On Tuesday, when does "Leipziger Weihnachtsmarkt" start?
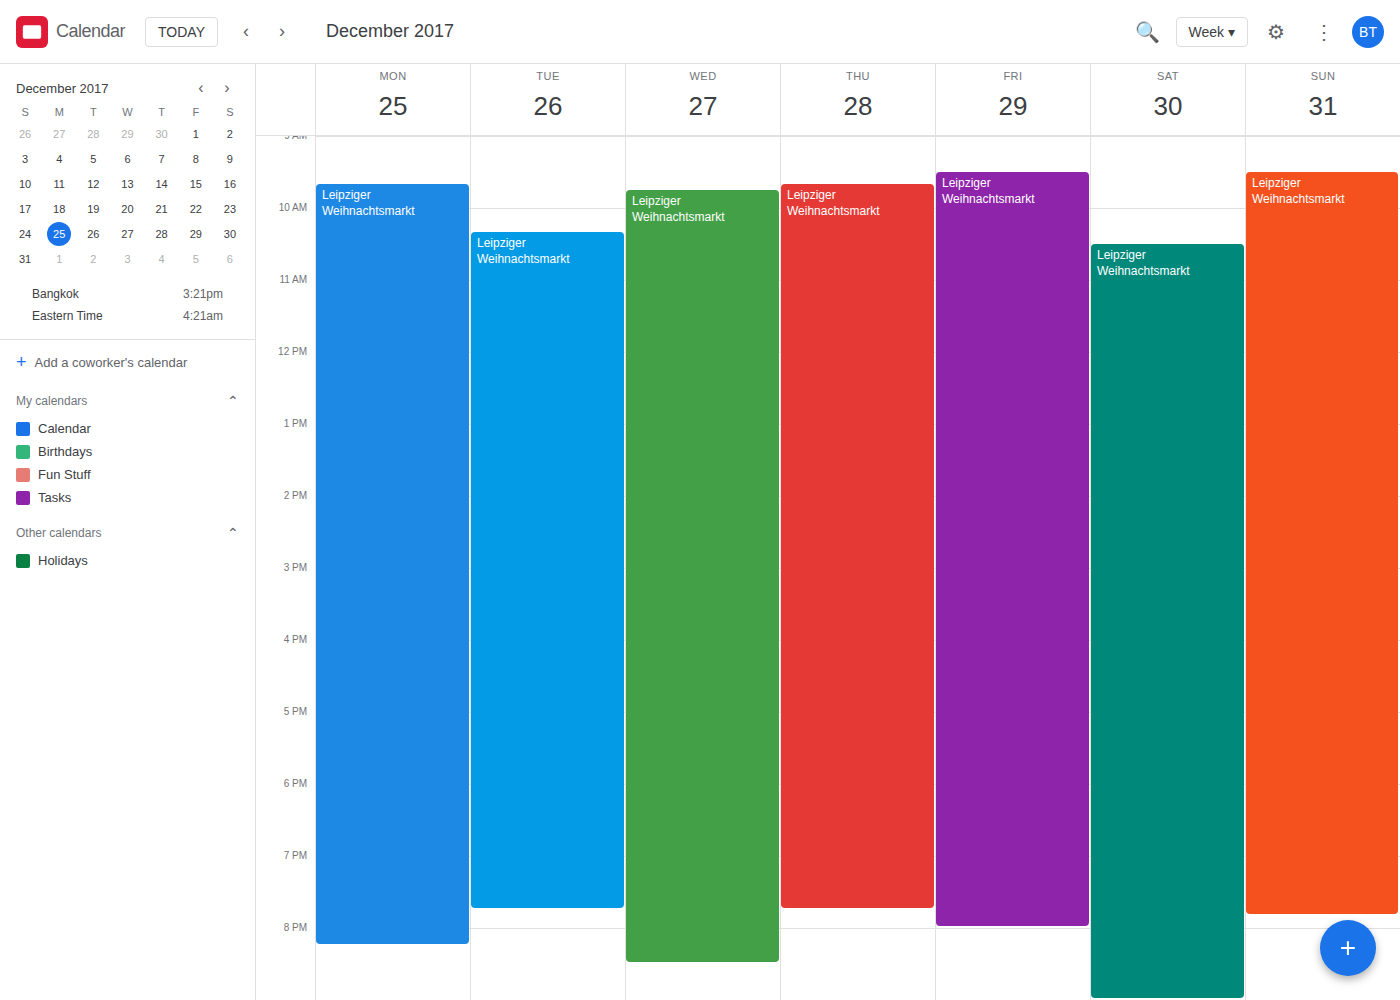
10:20 AM